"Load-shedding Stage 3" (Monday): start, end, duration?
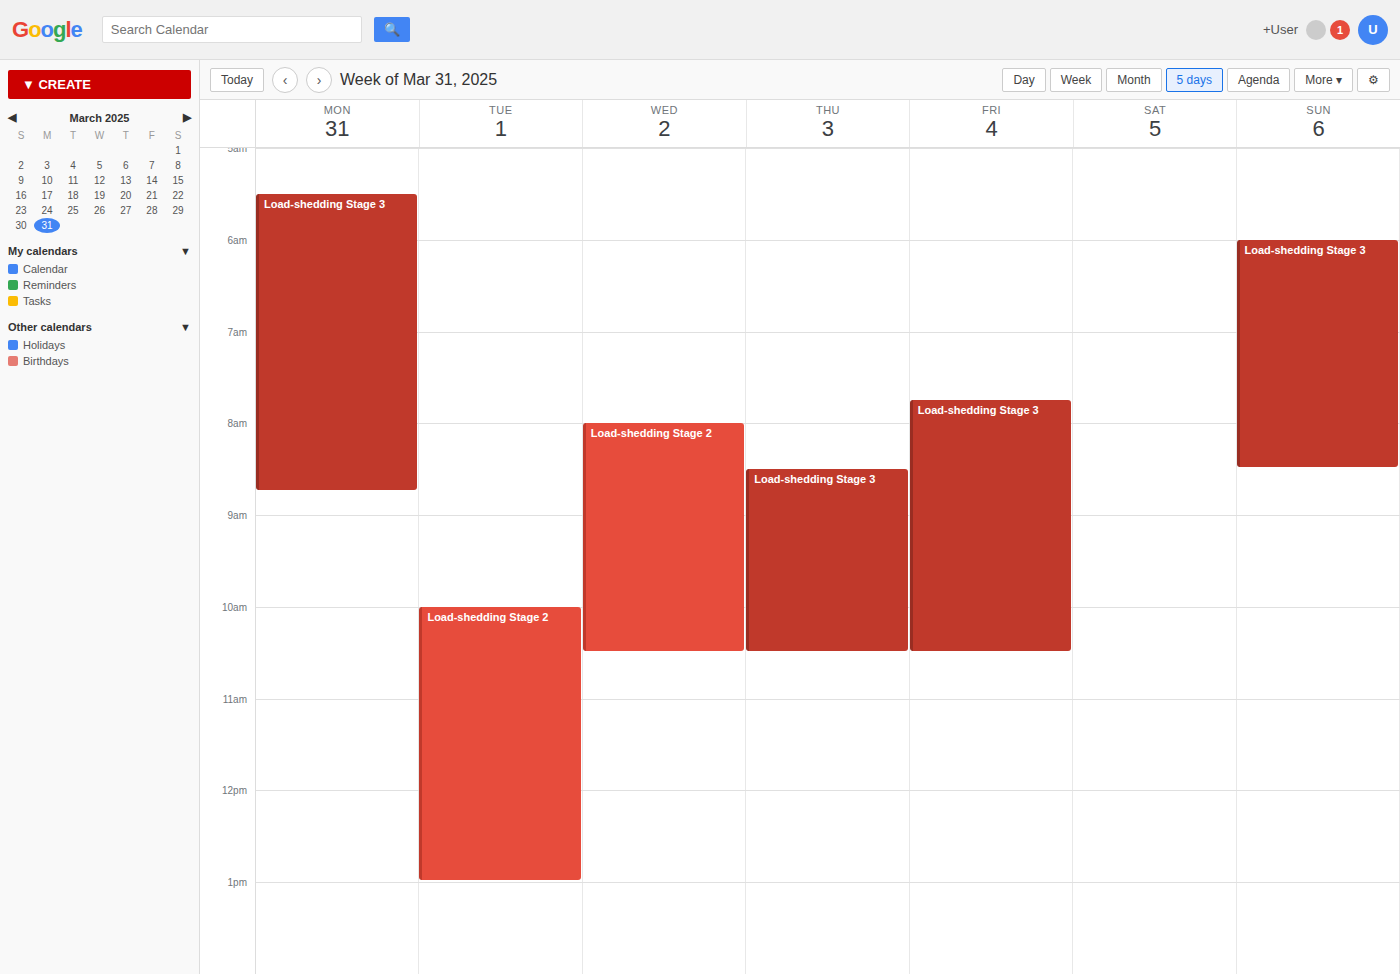
5:30 AM to 8:45 AM, 3 hours 15 minutes